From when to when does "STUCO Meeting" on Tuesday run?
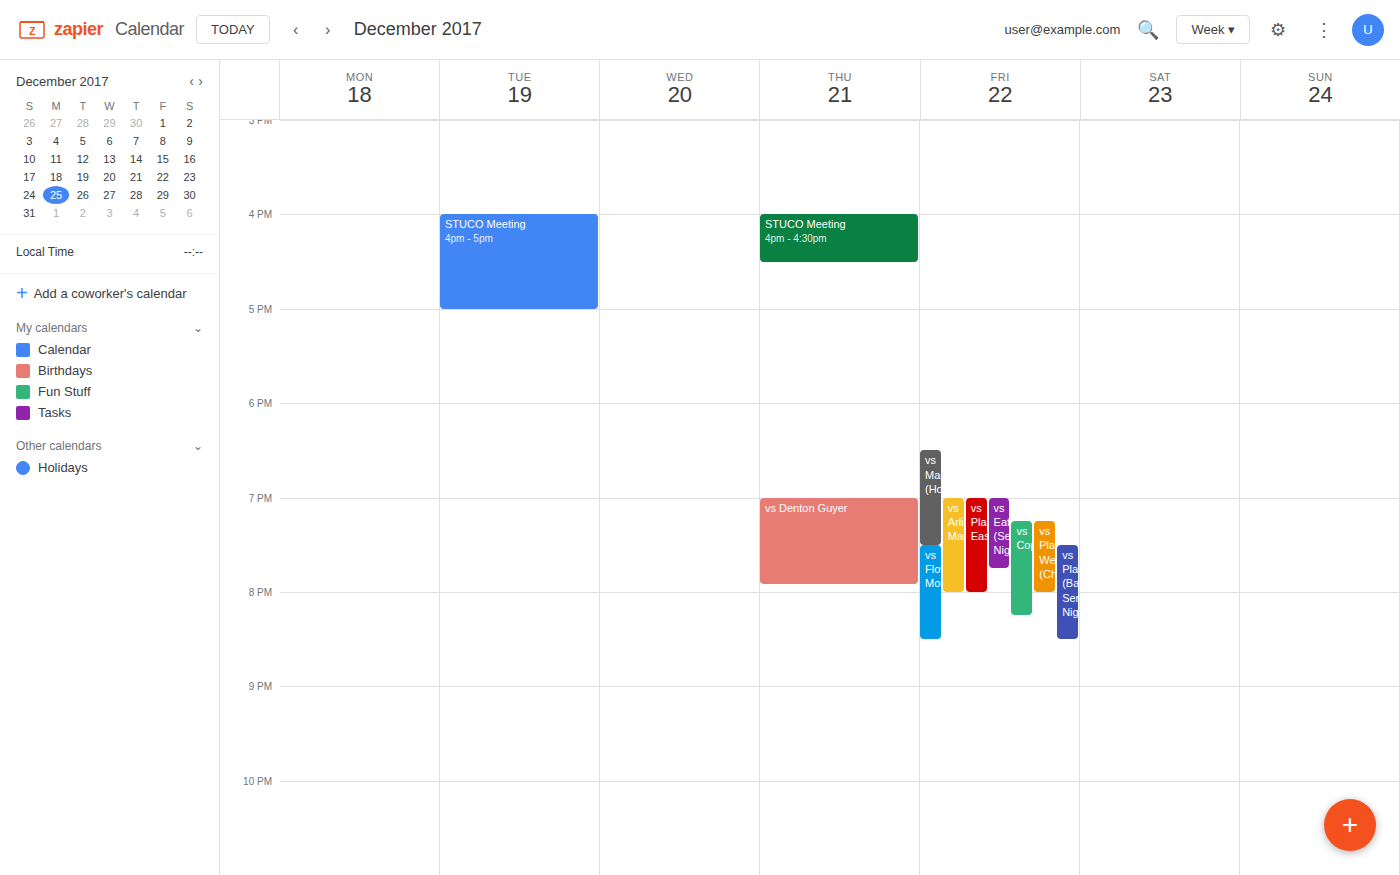
4:00 PM to 5:00 PM